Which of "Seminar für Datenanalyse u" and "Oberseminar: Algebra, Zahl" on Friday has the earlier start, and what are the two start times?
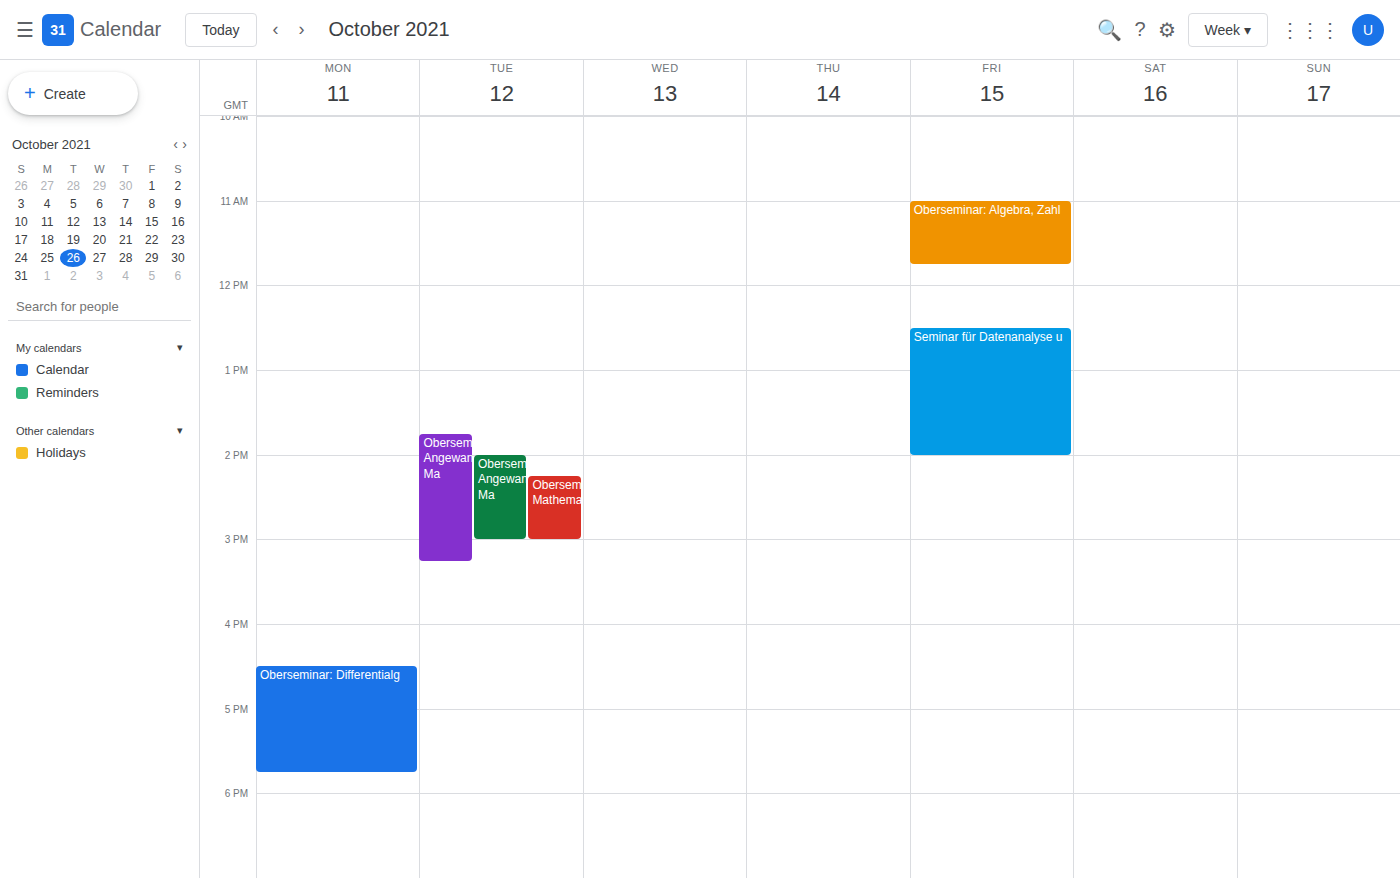
"Oberseminar: Algebra, Zahl" 11:00 AM; "Seminar für Datenanalyse u" 12:30 PM.